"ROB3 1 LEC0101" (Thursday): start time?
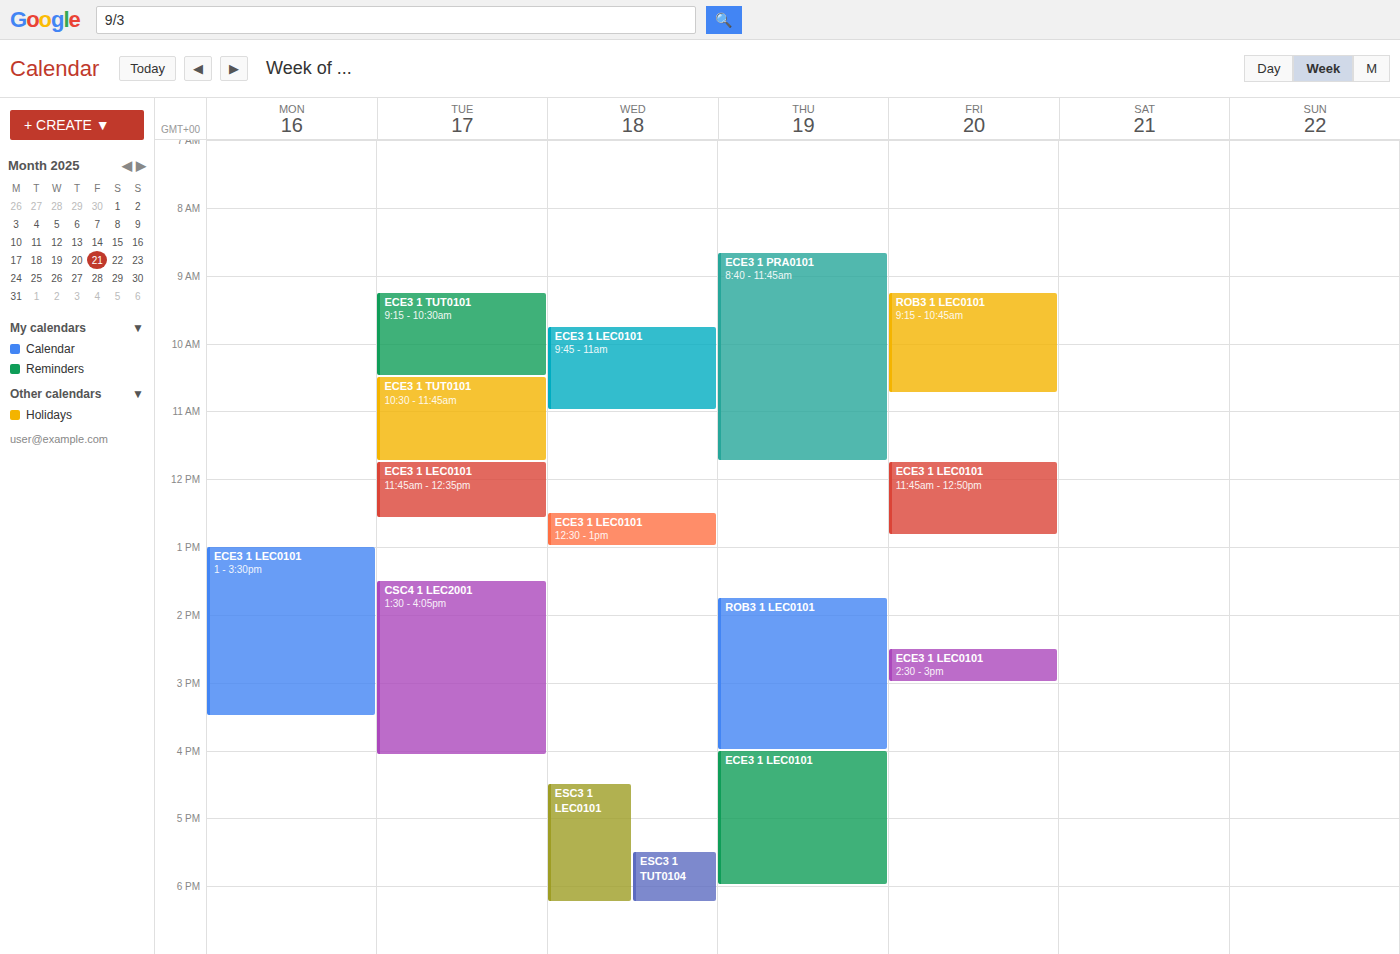
13:45